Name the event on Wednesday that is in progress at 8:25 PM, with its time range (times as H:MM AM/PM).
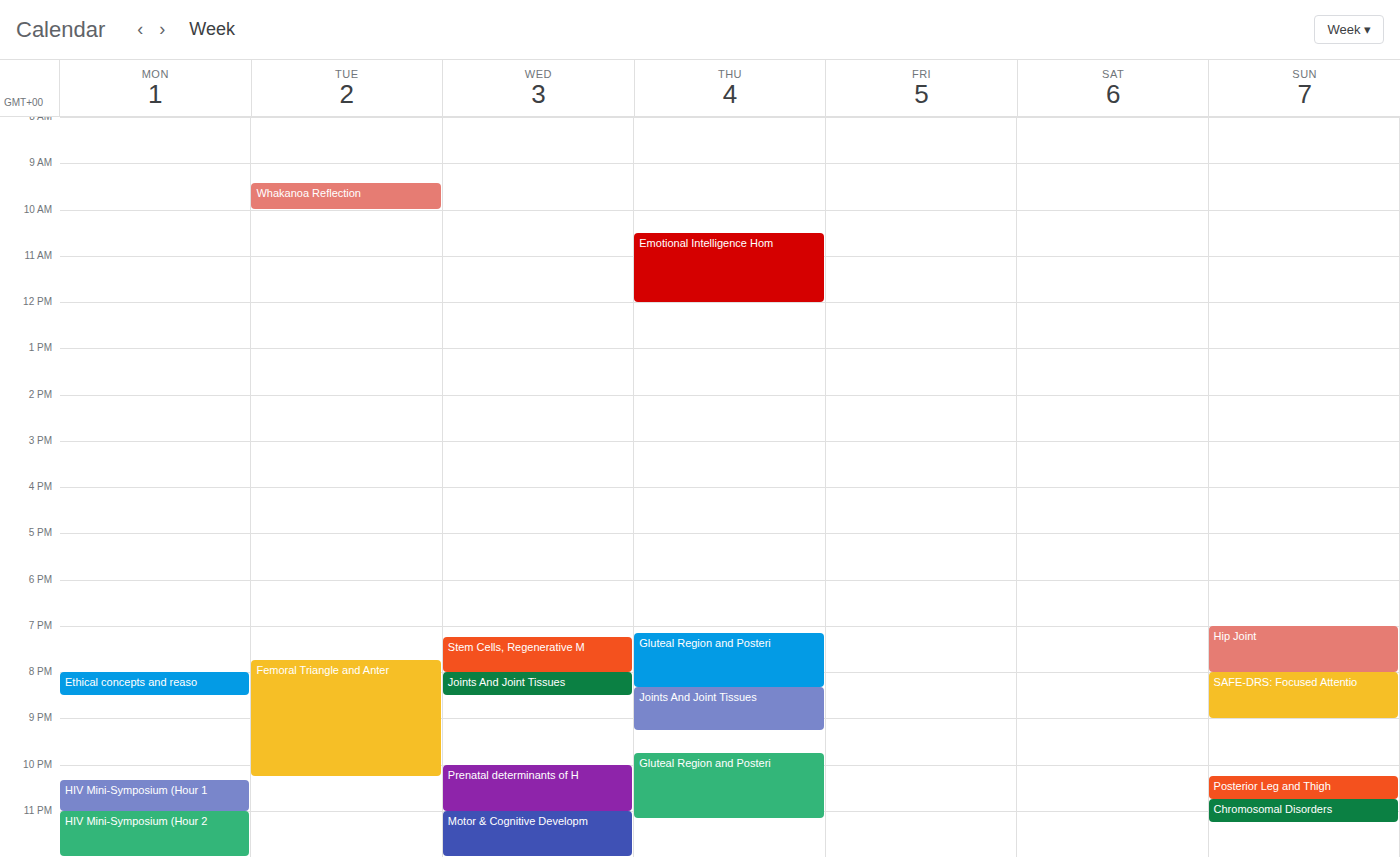
"Joints And Joint Tissues", 8:00 PM to 8:30 PM